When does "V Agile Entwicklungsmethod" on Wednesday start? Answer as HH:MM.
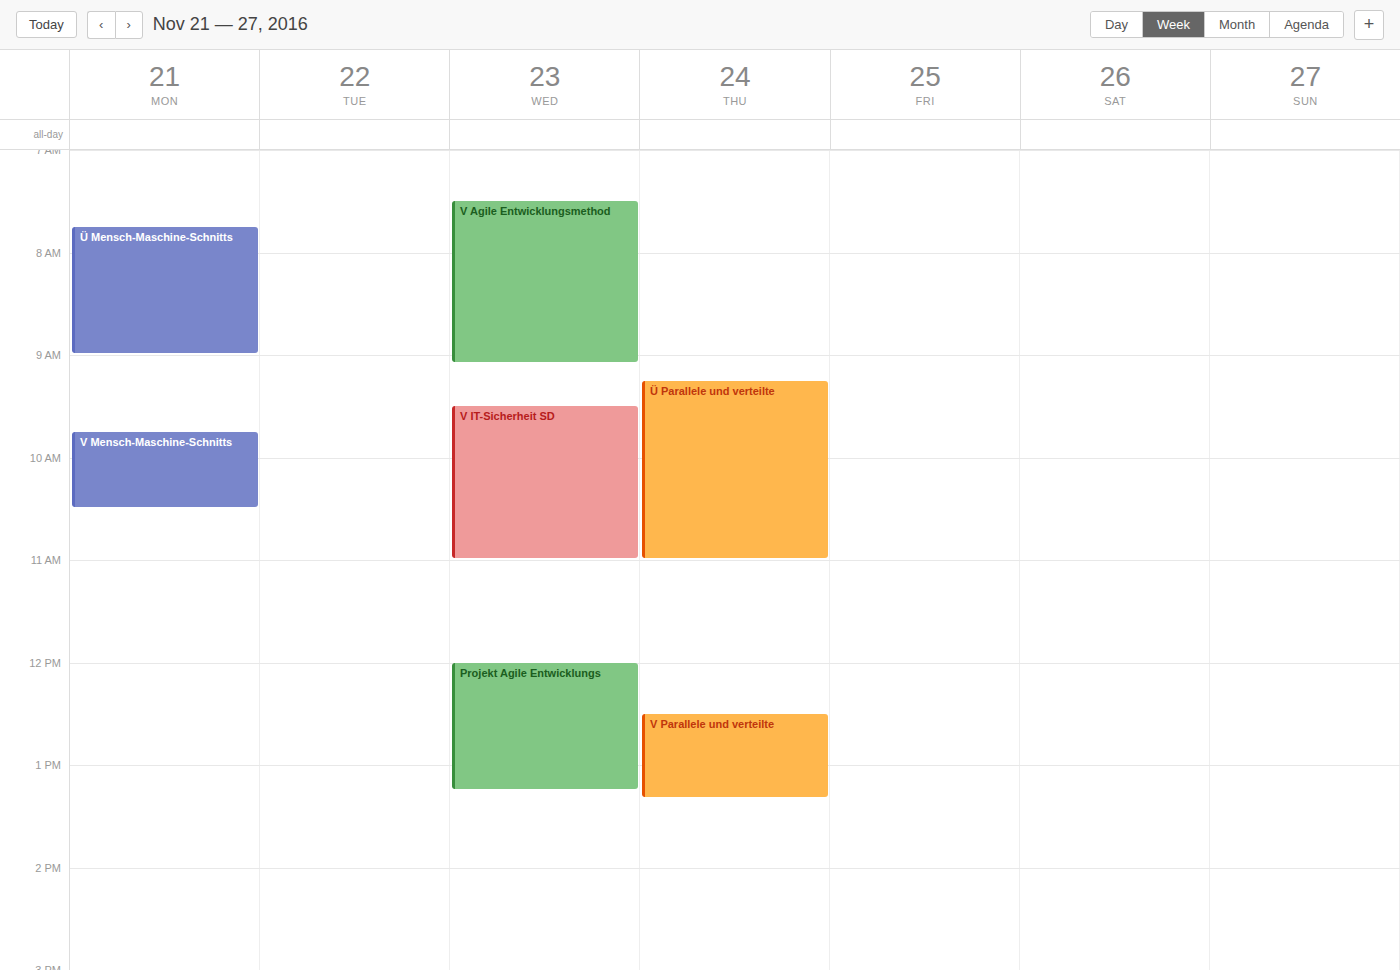
07:30